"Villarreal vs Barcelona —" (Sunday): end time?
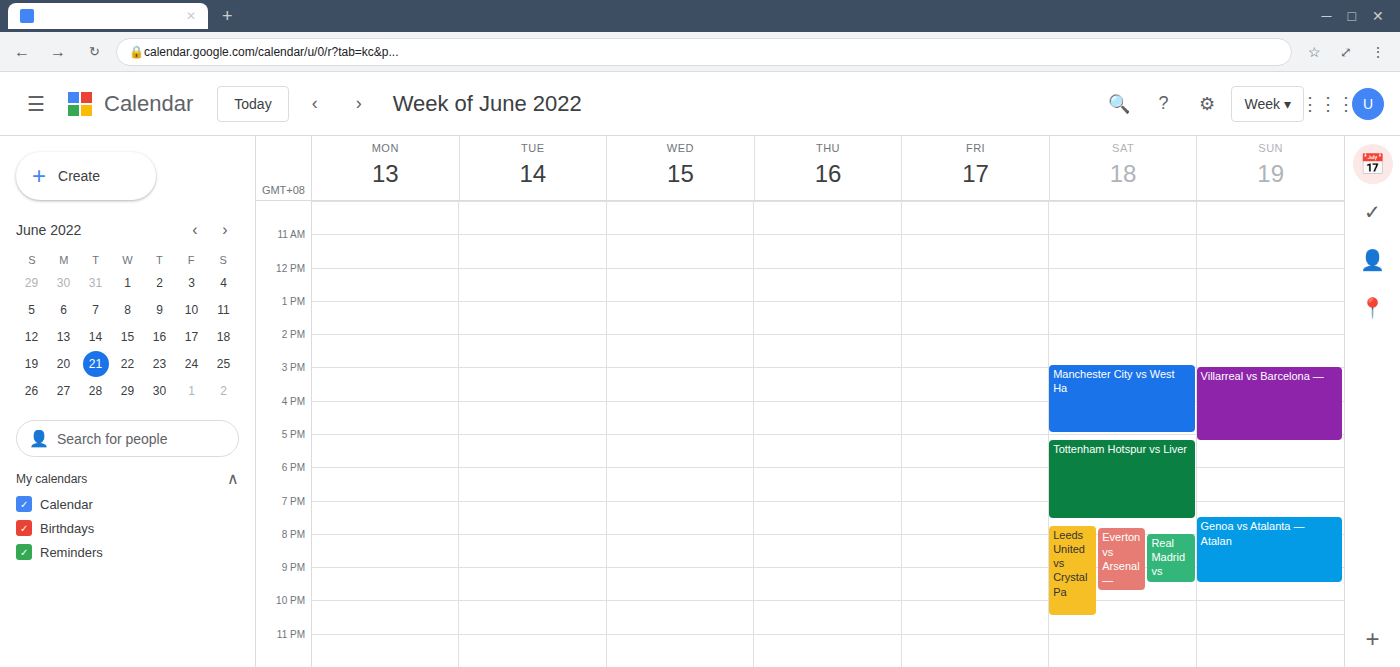
5:15 PM